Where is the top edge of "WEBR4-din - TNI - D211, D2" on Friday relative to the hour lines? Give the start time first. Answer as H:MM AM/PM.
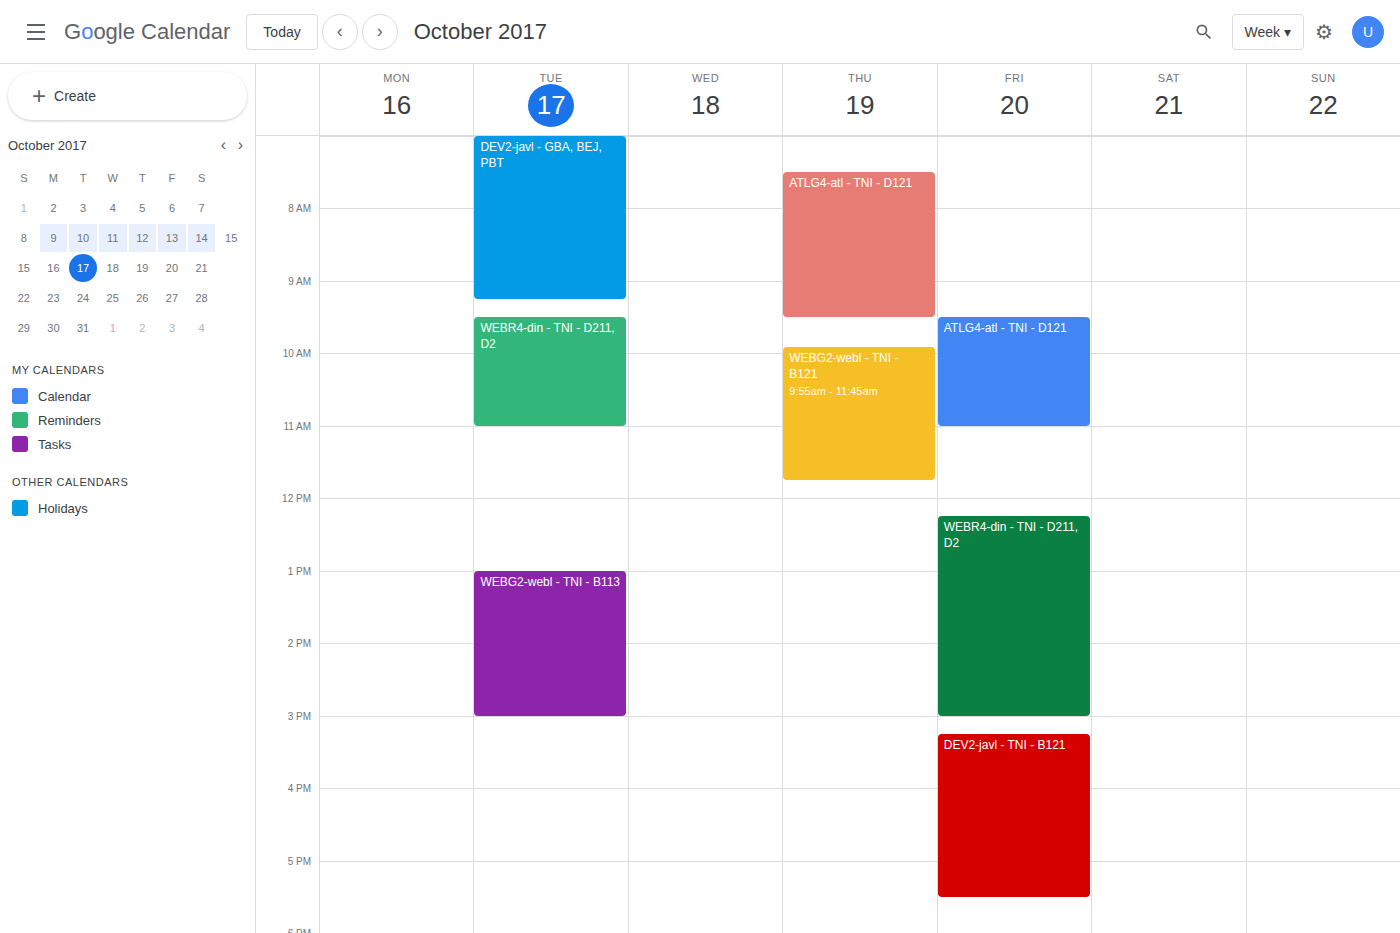
12:15 PM -- neither: a quarter of the way from the 12 PM line to the 1 PM line.